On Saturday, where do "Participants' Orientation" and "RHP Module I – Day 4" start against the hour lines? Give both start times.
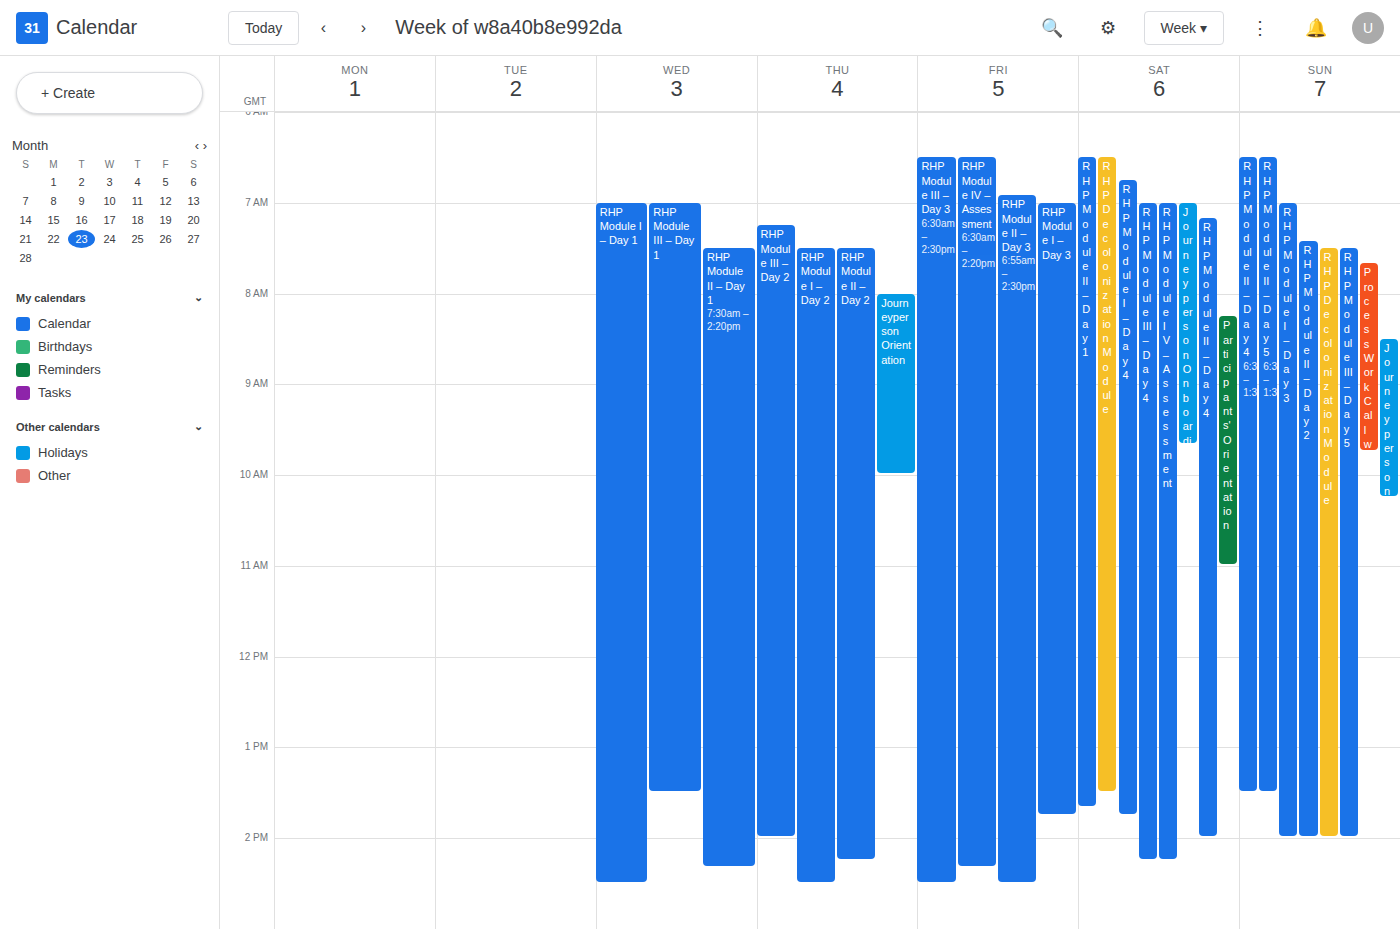
"Participants' Orientation": 8:15 AM, neither: a quarter of the way from the 8 AM line to the 9 AM line. "RHP Module I – Day 4": 6:45 AM, neither: three quarters of the way from the 6 AM line to the 7 AM line.